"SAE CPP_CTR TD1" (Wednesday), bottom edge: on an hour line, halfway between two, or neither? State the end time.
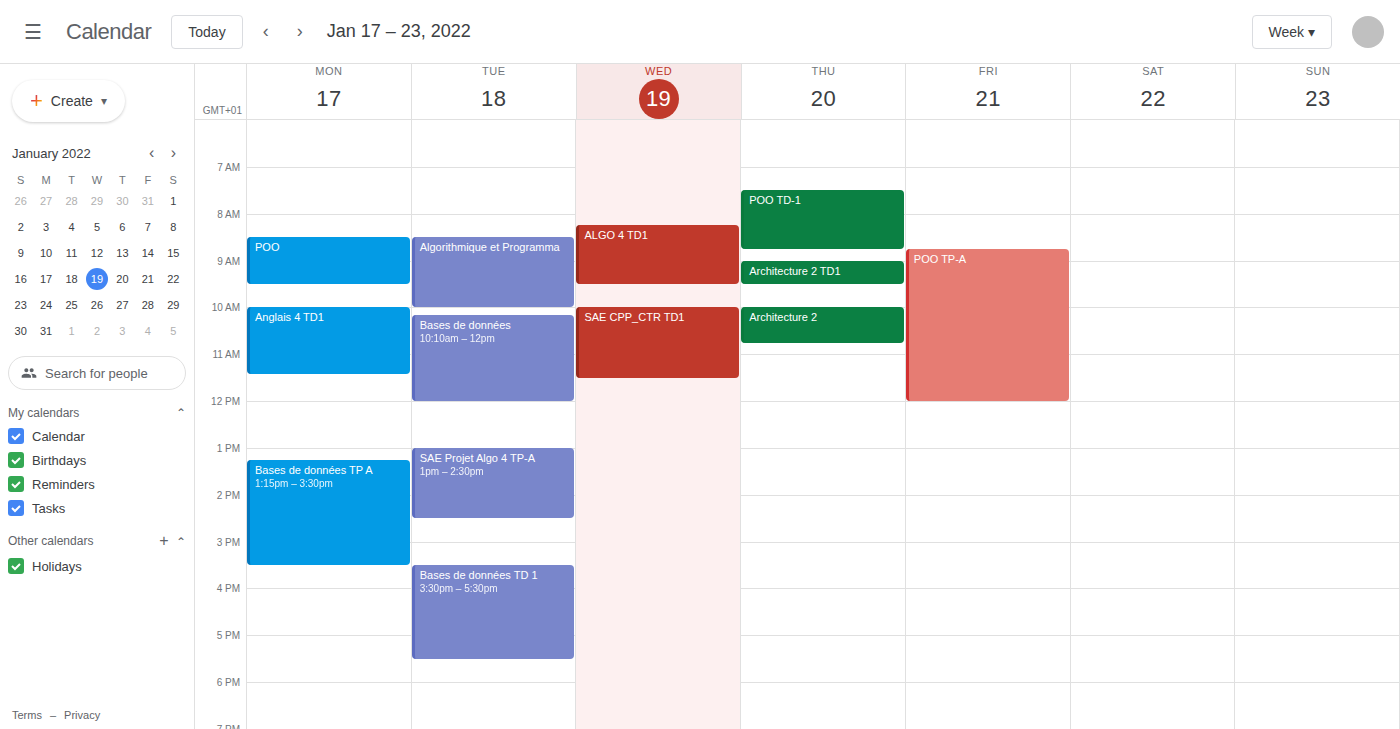
11:30 AM -- halfway between the 11 AM and 12 PM lines.